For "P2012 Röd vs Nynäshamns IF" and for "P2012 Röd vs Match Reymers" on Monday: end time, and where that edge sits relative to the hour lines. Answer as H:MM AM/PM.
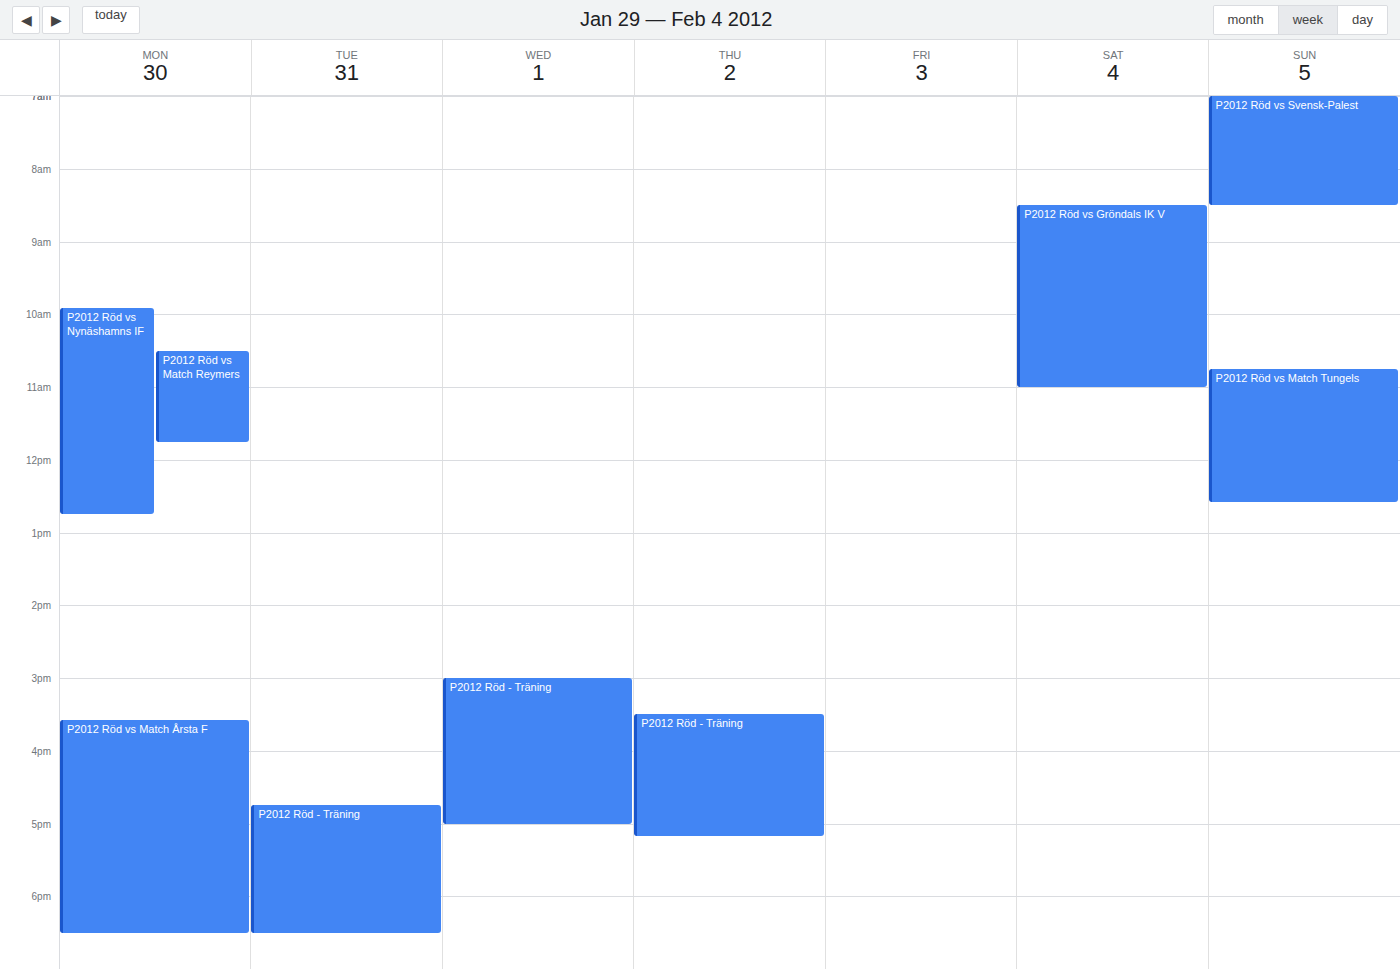
"P2012 Röd vs Nynäshamns IF": 12:45 PM, neither: three quarters of the way from the 12 PM line to the 1 PM line. "P2012 Röd vs Match Reymers": 11:45 AM, neither: three quarters of the way from the 11 AM line to the 12 PM line.